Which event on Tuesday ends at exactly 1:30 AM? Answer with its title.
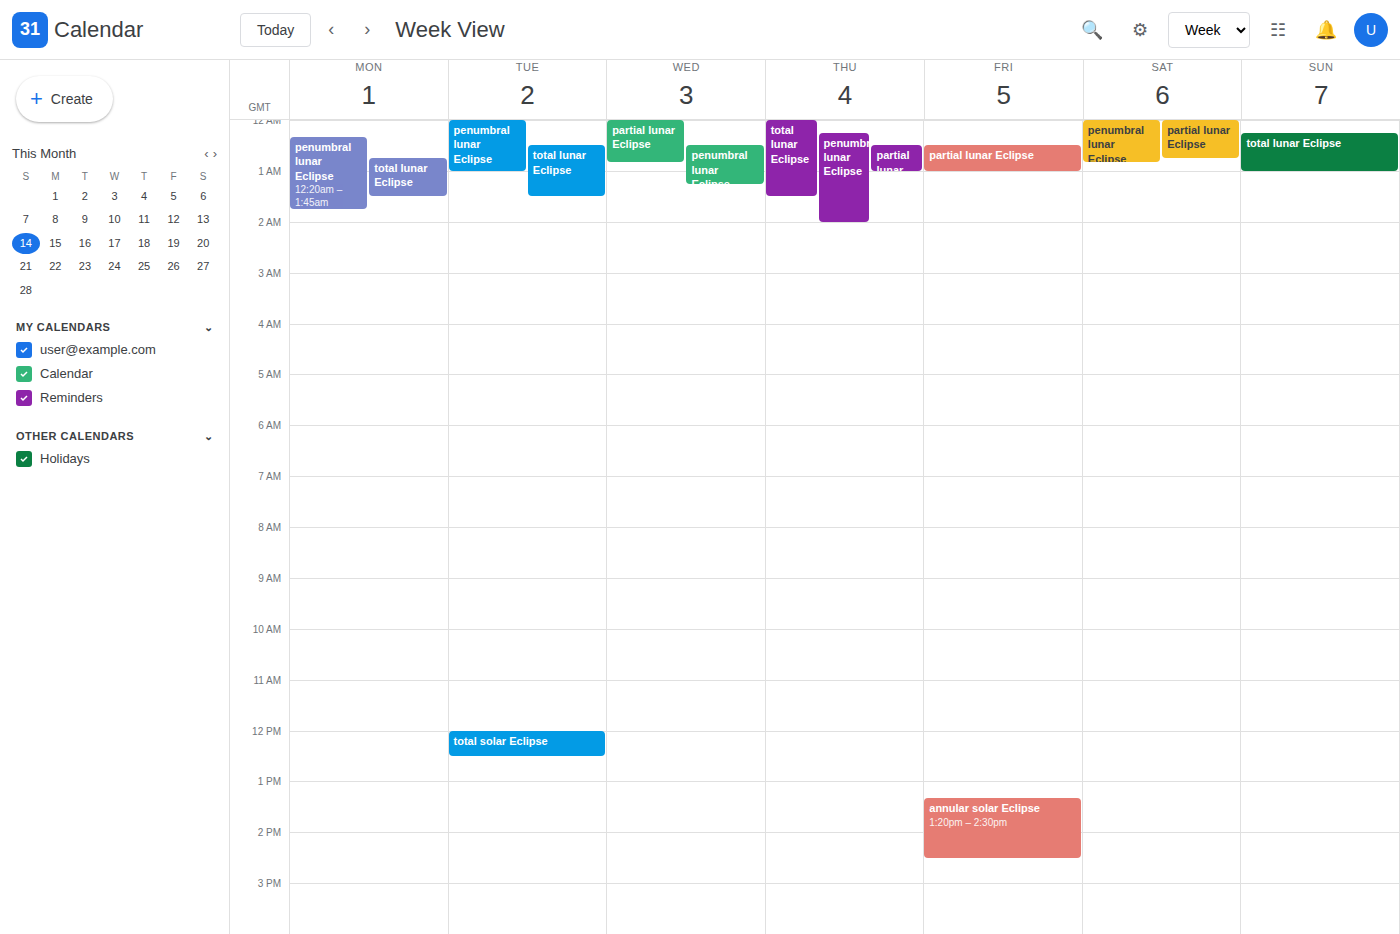
"total lunar Eclipse"